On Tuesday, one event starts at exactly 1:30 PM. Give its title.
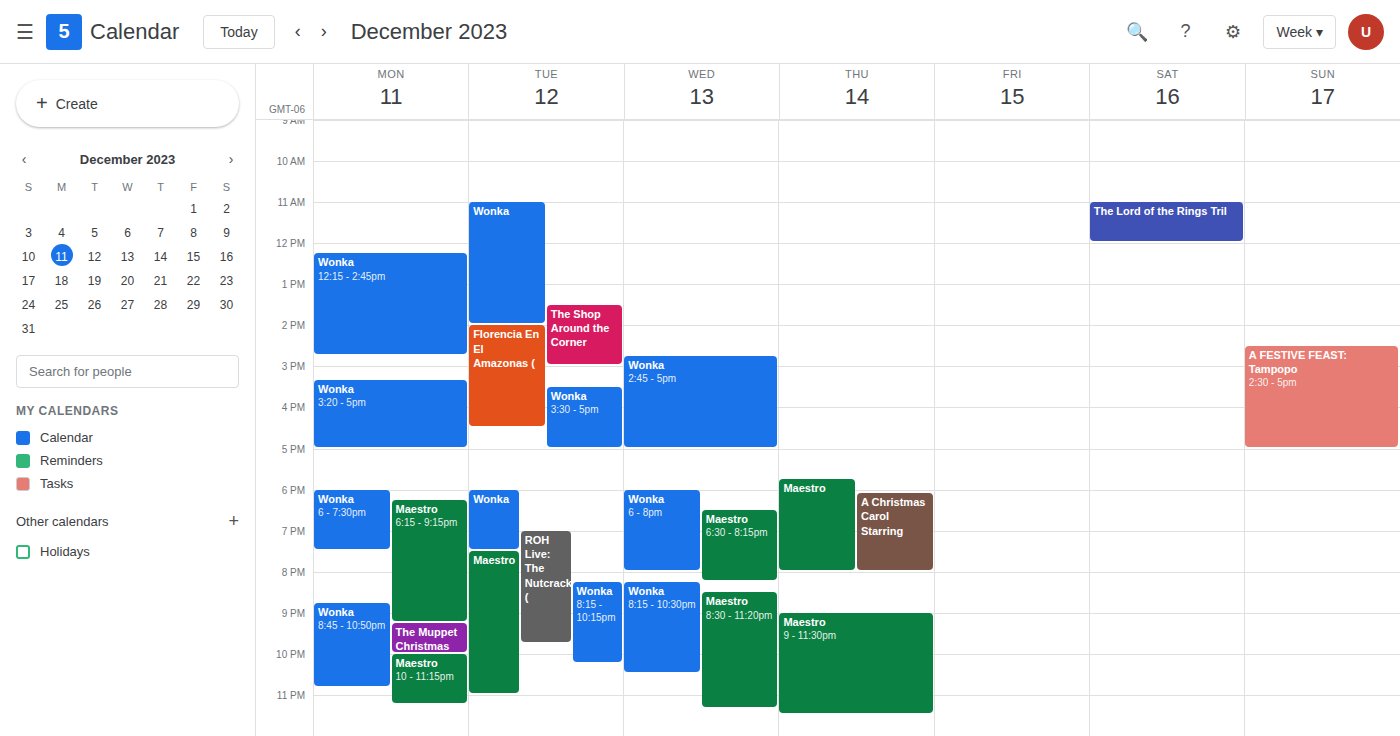
"The Shop Around the Corner"